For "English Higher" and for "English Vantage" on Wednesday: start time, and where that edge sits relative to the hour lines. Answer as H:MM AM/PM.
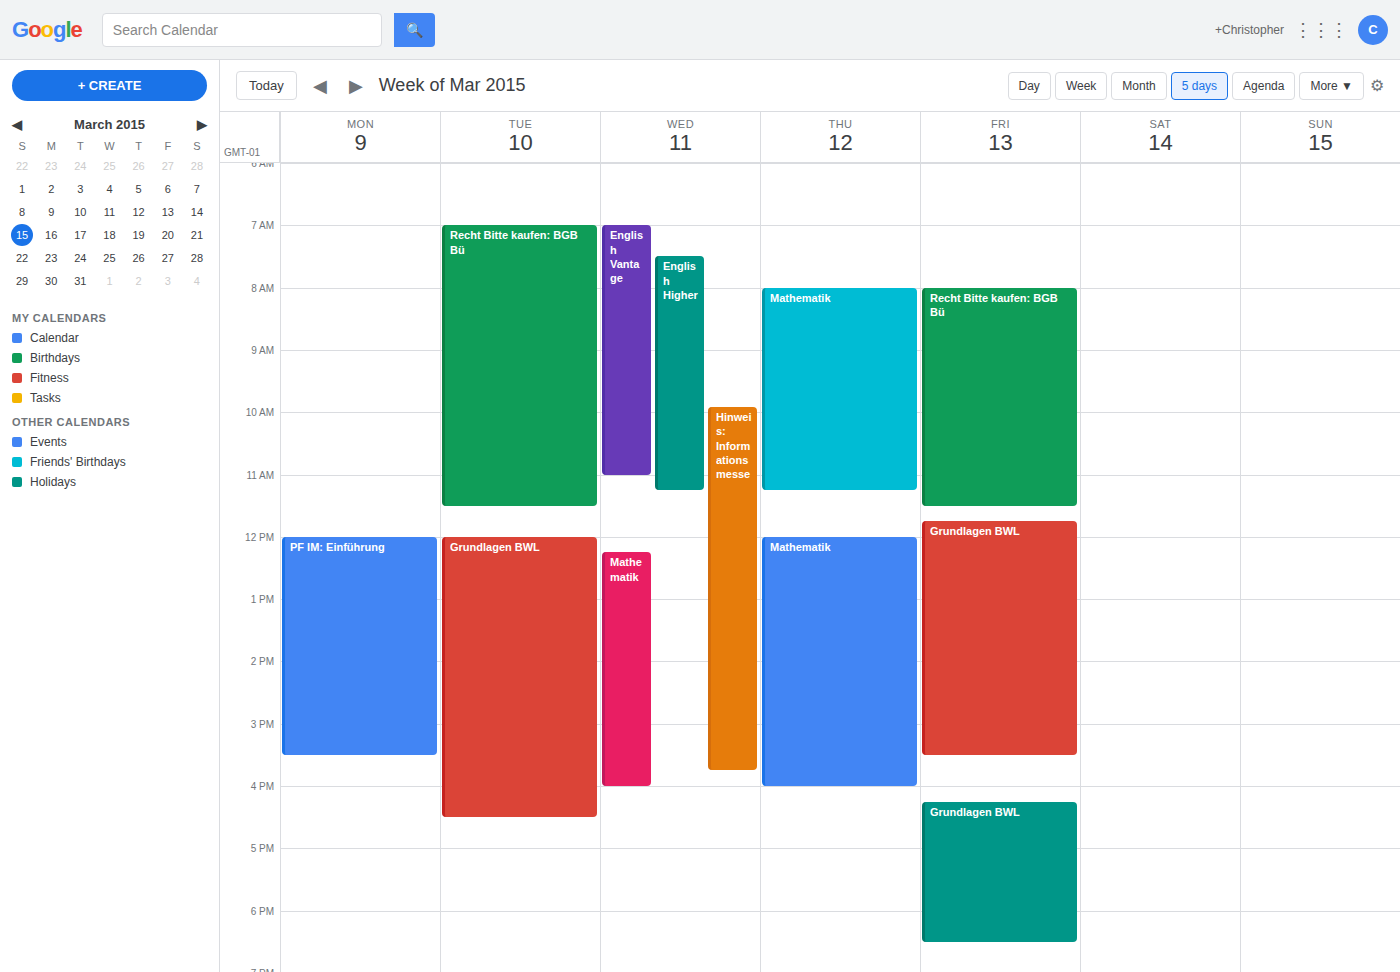
"English Higher": 7:30 AM, halfway between the 7 AM and 8 AM lines. "English Vantage": 7:00 AM, exactly on the 7 AM line.